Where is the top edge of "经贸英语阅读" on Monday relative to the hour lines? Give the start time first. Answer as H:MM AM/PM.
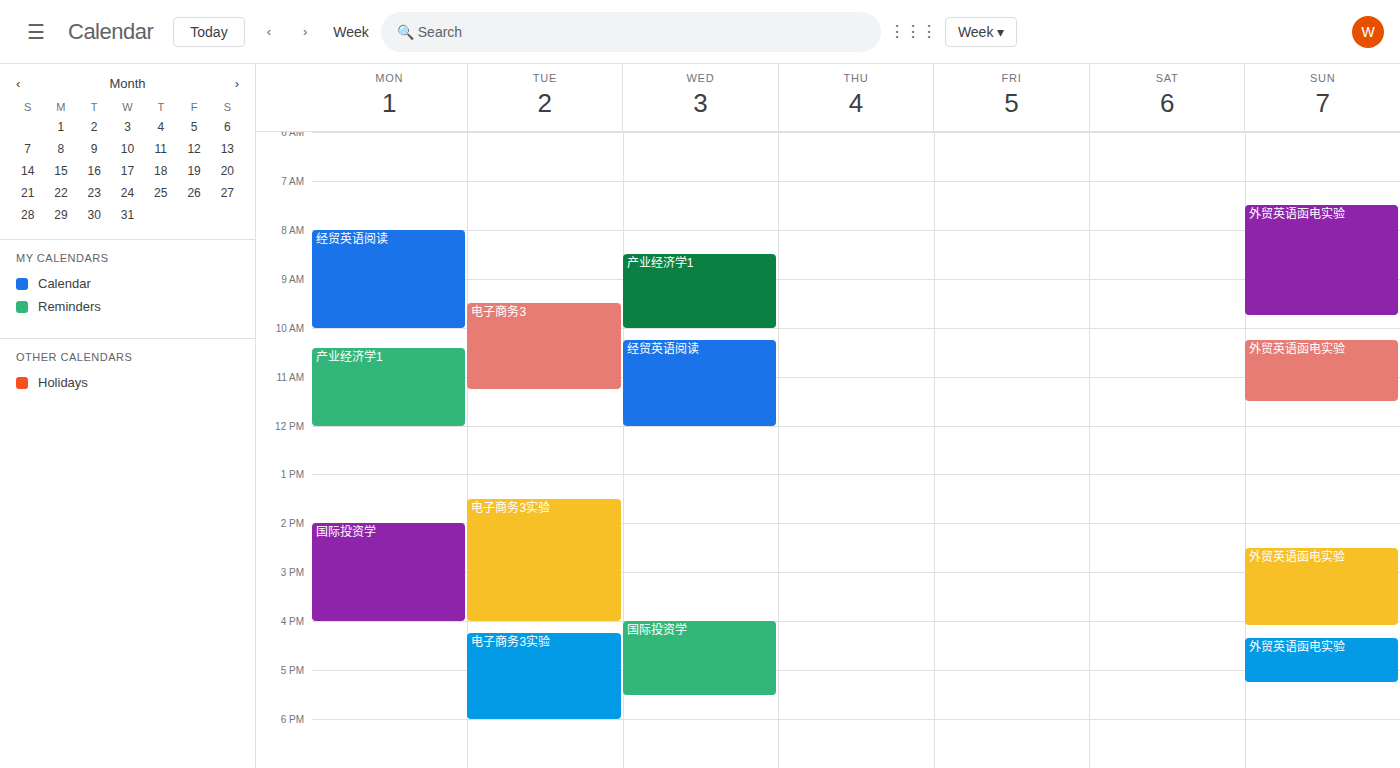
8:00 AM -- exactly on the 8 AM line.